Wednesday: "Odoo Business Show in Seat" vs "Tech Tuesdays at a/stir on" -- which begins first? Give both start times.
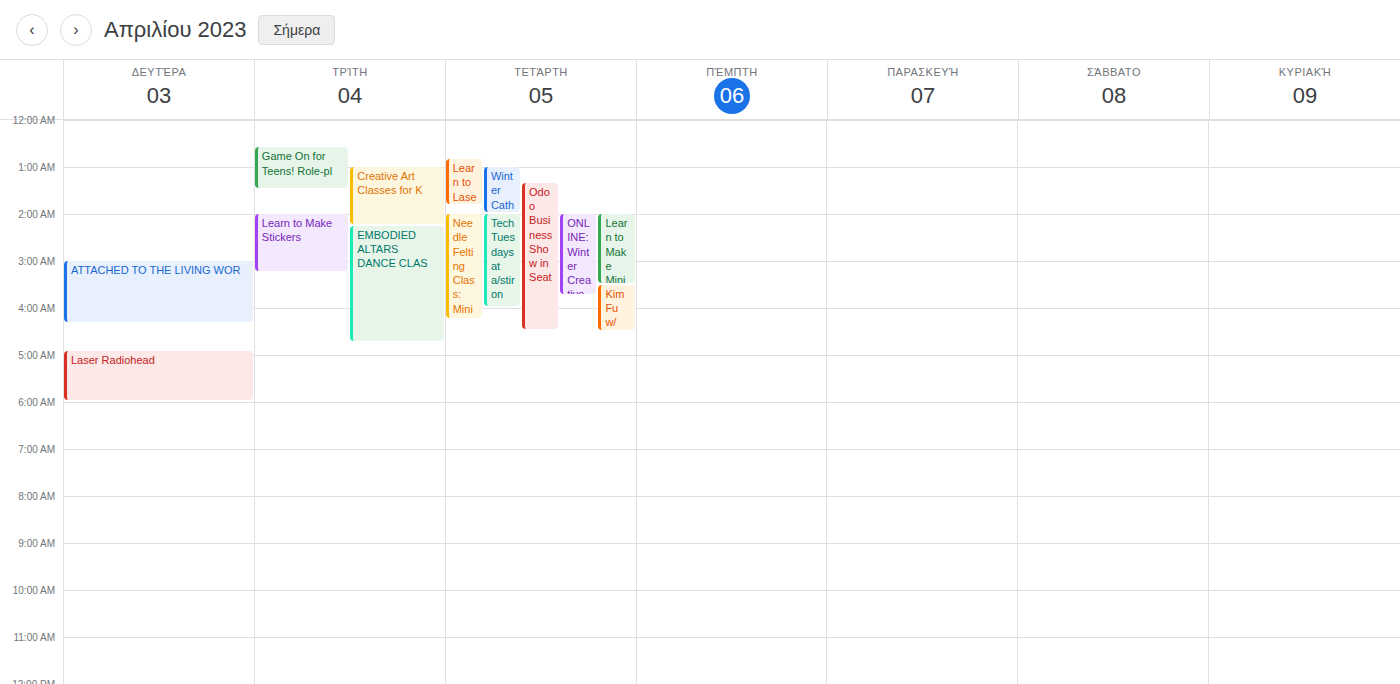
"Odoo Business Show in Seat" 1:20 AM; "Tech Tuesdays at a/stir on" 2:00 AM.